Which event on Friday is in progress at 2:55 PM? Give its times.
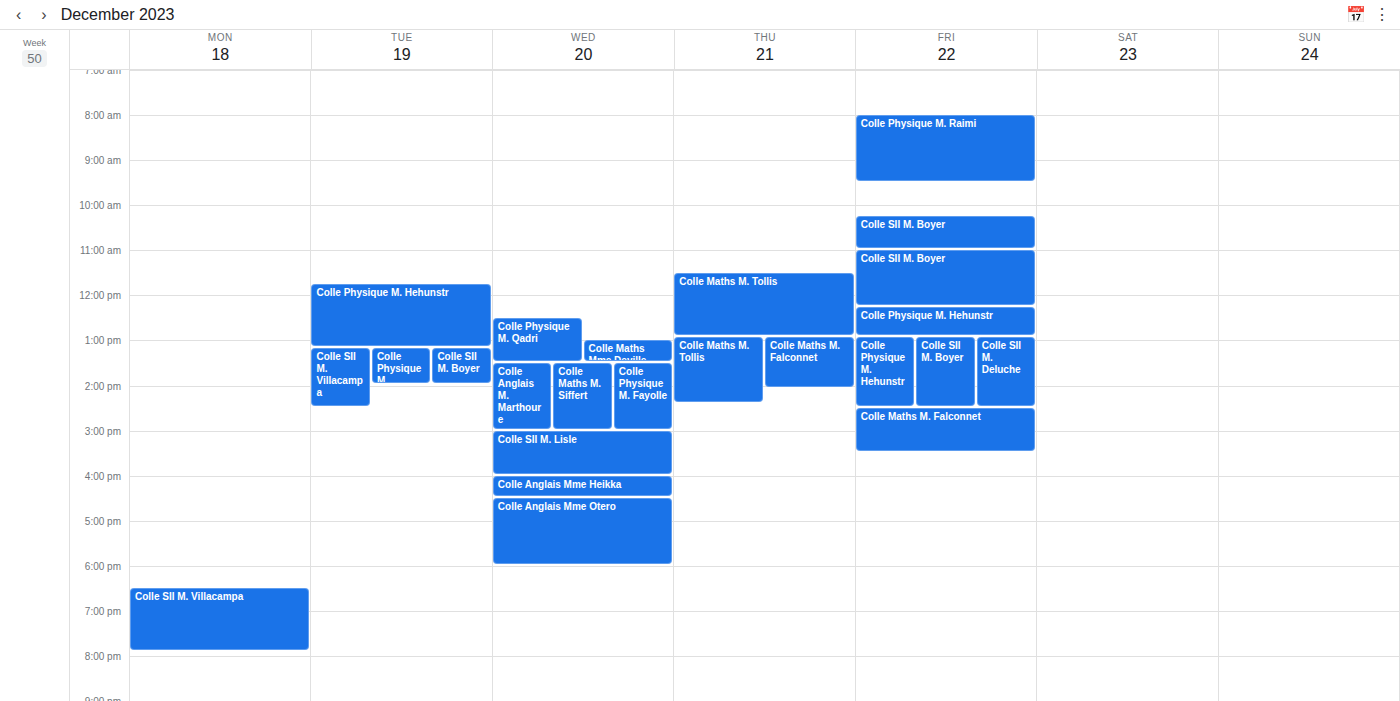
"Colle Maths M. Falconnet", 2:30 PM to 3:30 PM